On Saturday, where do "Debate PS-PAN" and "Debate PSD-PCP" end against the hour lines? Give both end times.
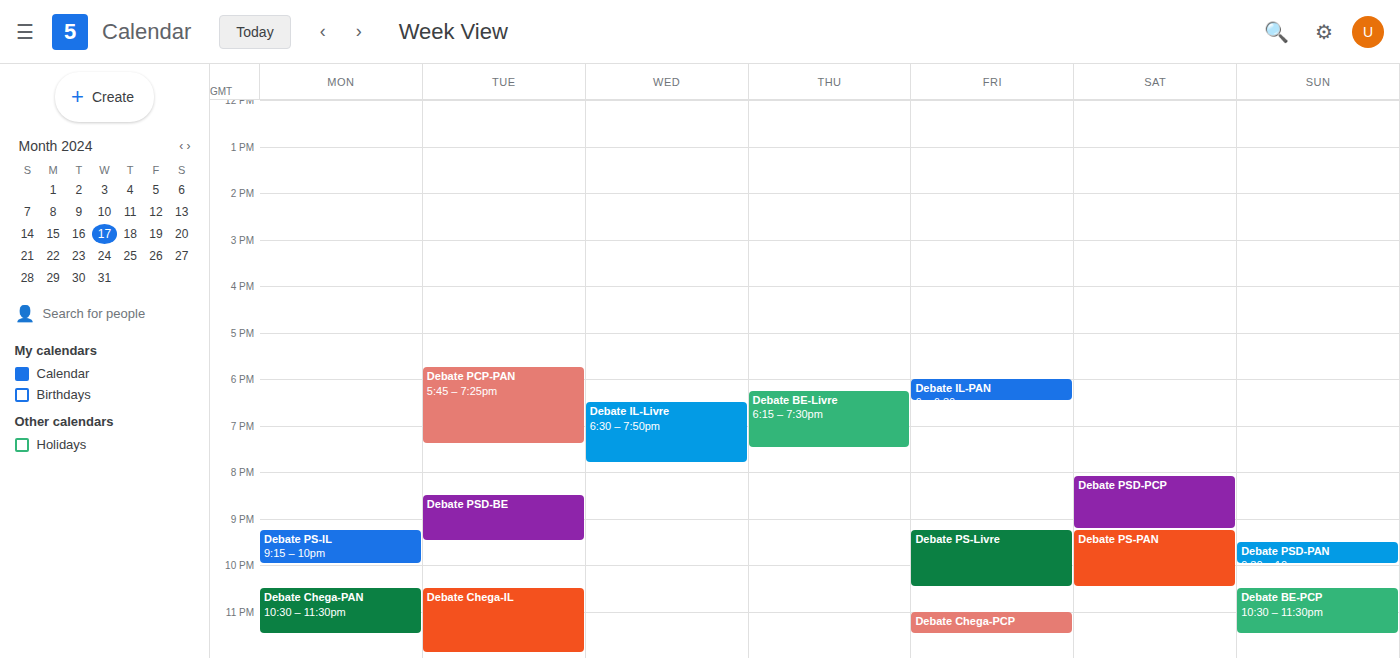
"Debate PS-PAN": 10:30 PM, halfway between the 10 PM and 11 PM lines. "Debate PSD-PCP": 9:15 PM, neither: a quarter of the way from the 9 PM line to the 10 PM line.